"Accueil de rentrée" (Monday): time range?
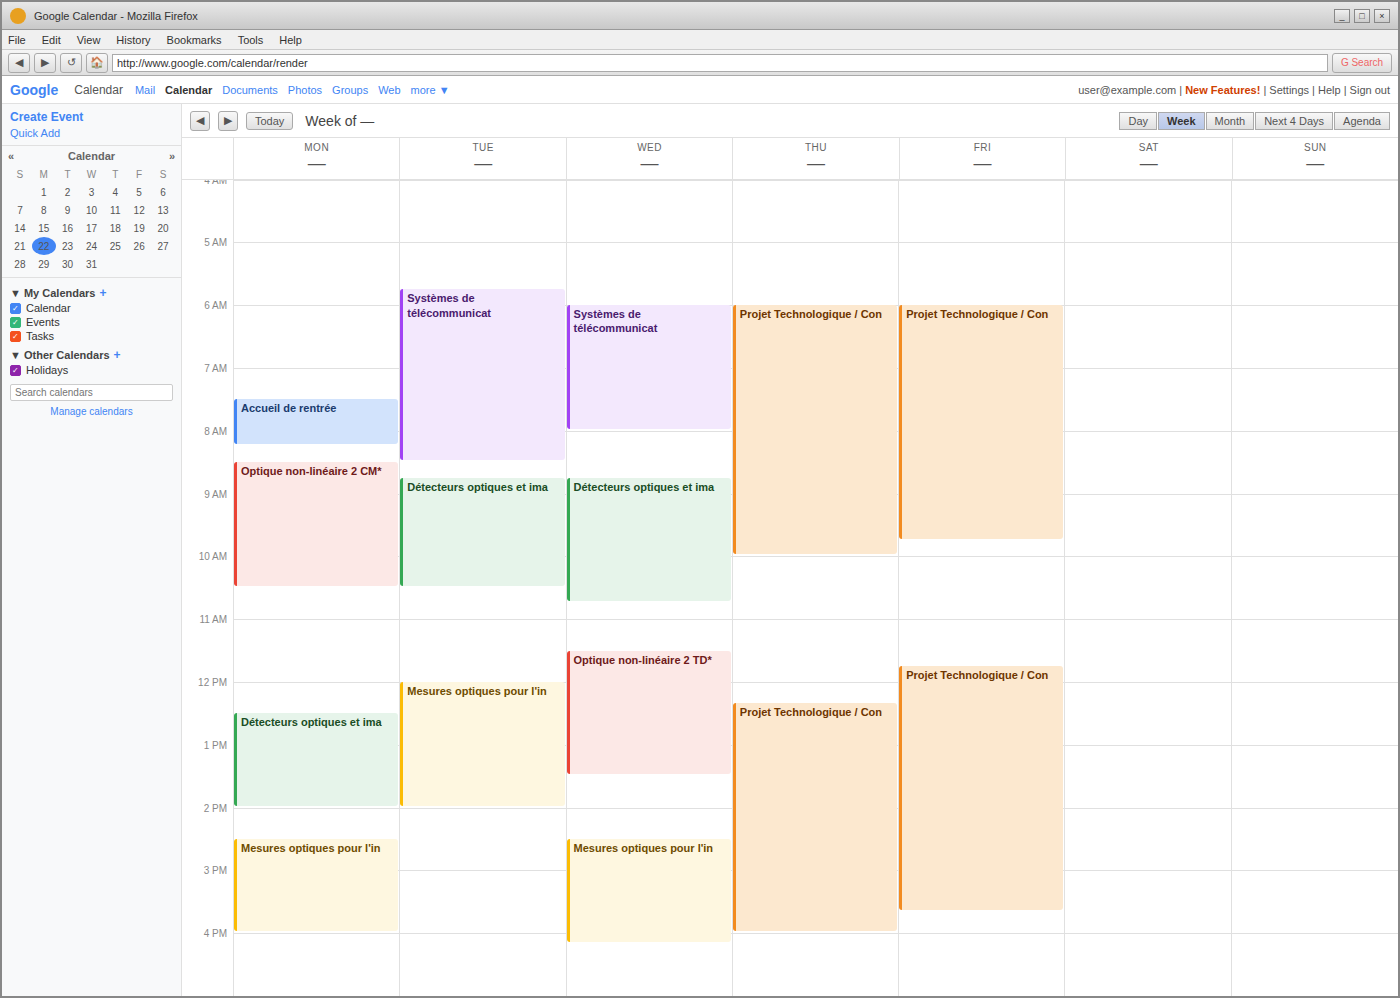
07:30 to 08:15